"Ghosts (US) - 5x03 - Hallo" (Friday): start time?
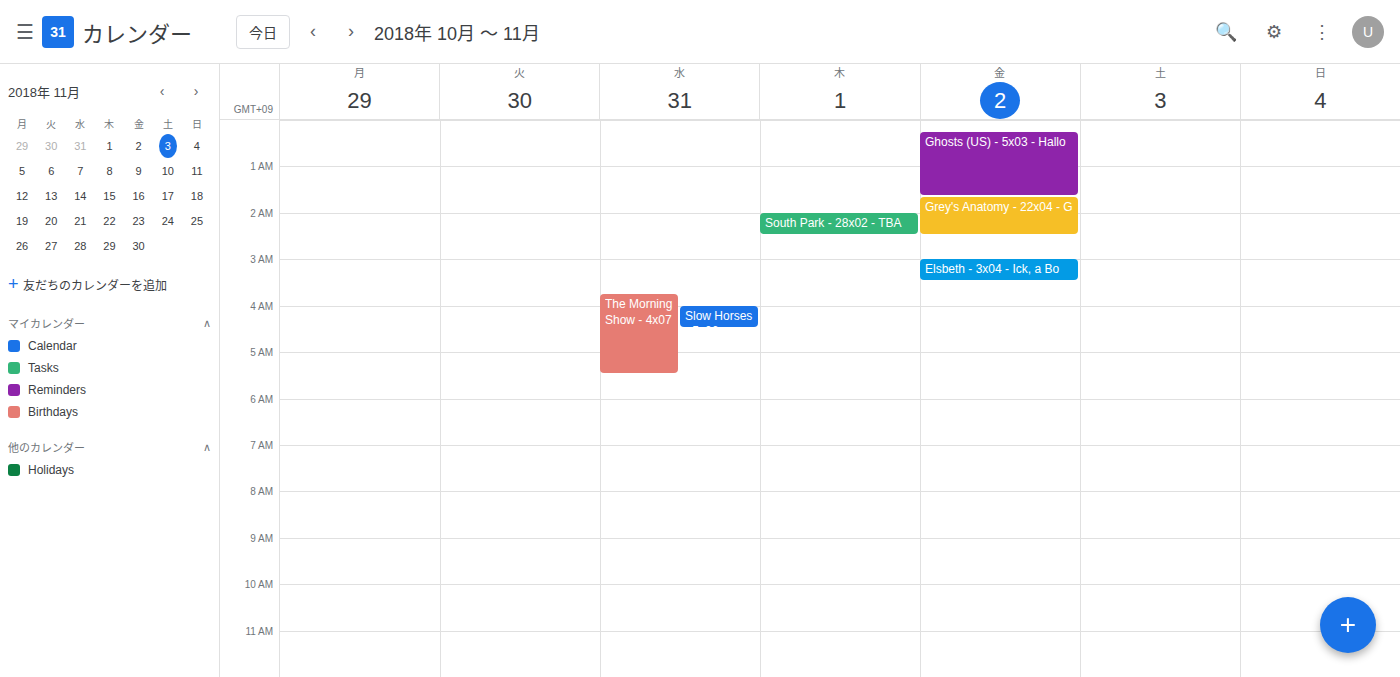
12:15 AM